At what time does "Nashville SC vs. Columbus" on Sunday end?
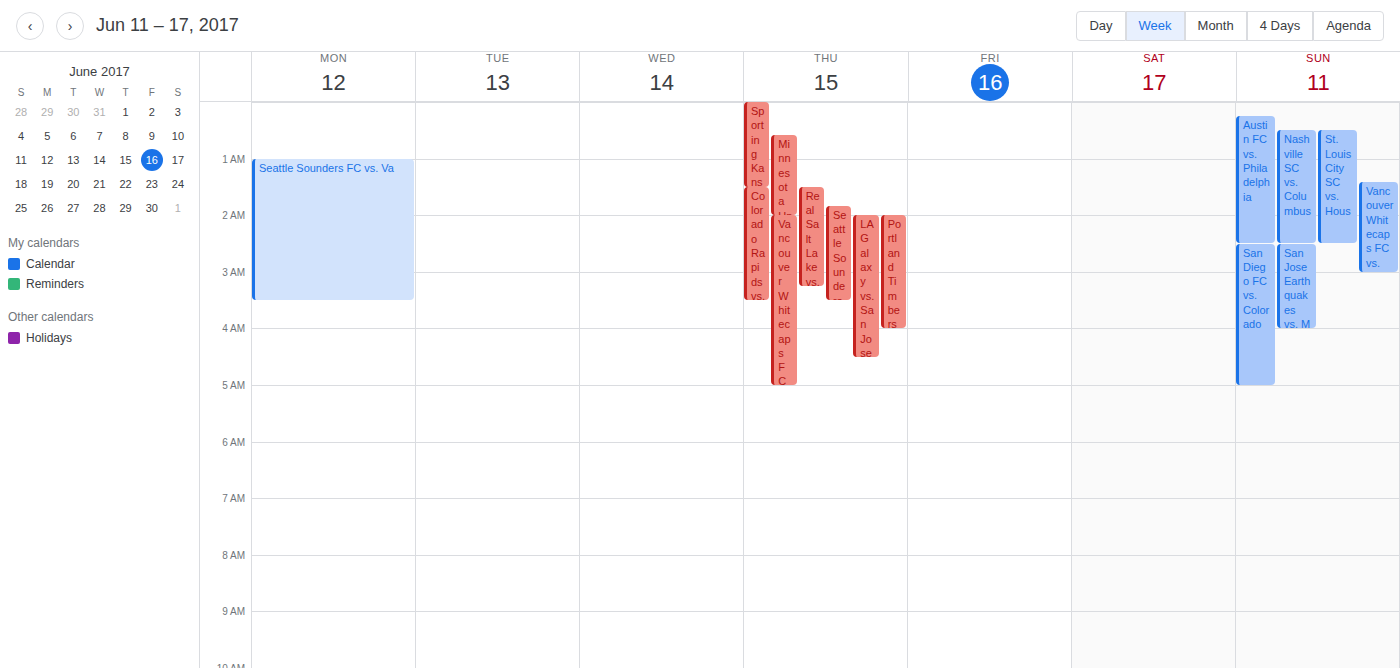
2:30 AM